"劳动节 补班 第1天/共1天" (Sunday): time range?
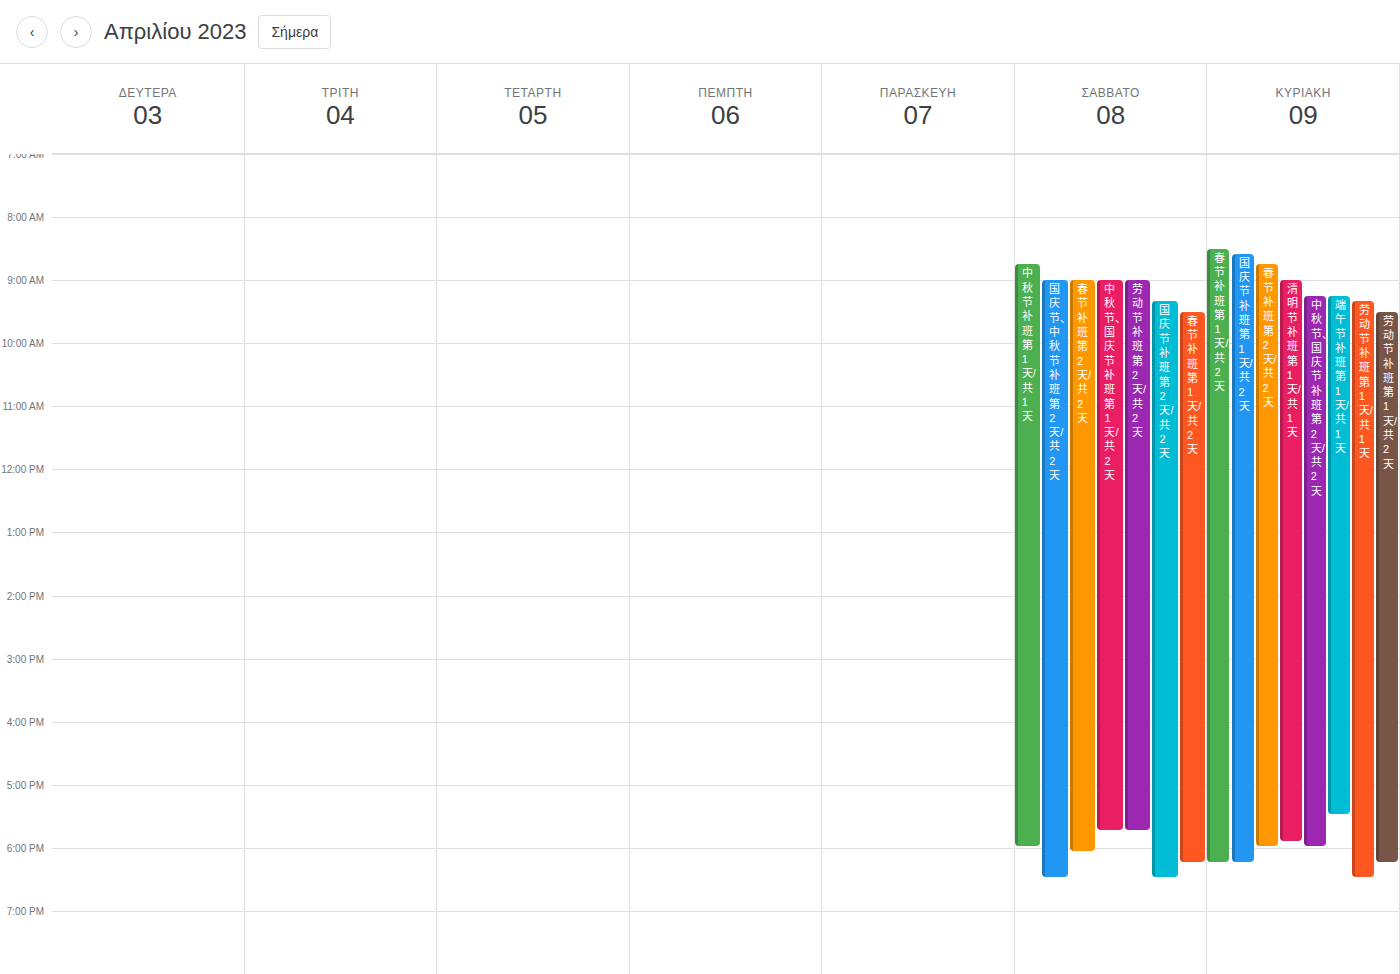
9:20 AM to 6:30 PM